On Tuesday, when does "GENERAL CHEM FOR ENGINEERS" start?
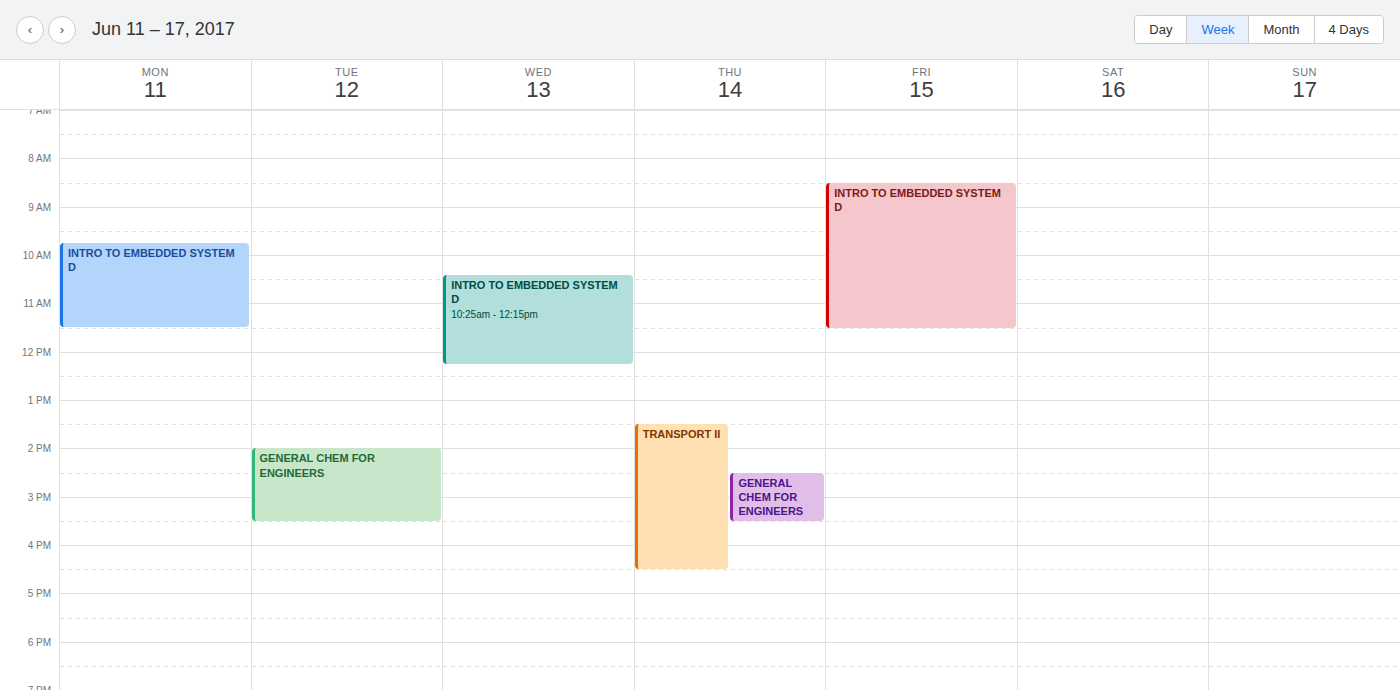
2:00 PM